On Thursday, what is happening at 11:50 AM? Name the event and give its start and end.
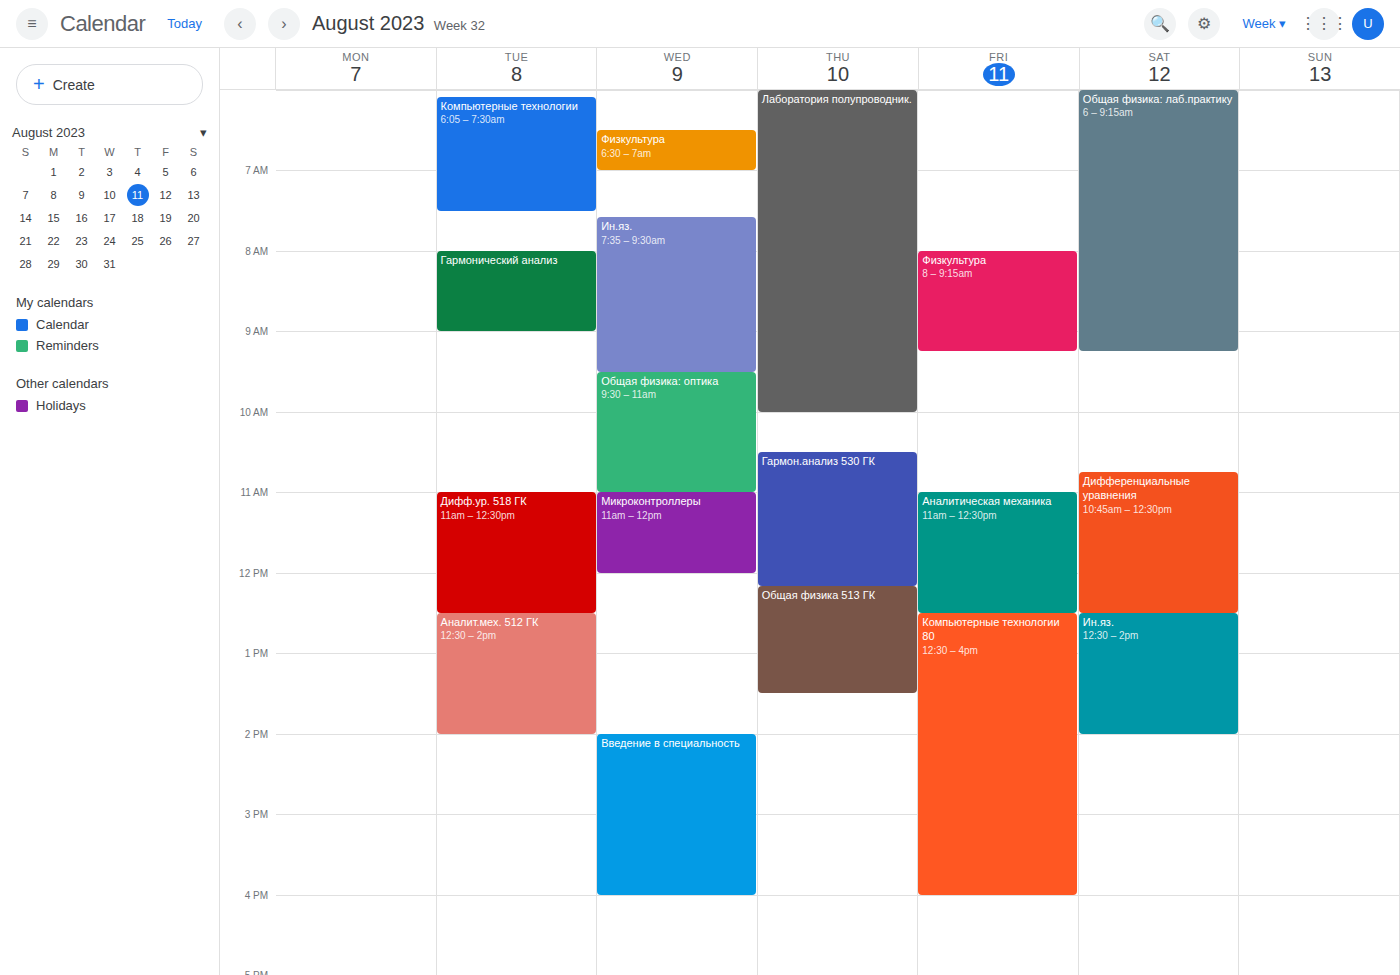
"Гармон.анализ 530 ГК", 10:30 AM to 12:10 PM